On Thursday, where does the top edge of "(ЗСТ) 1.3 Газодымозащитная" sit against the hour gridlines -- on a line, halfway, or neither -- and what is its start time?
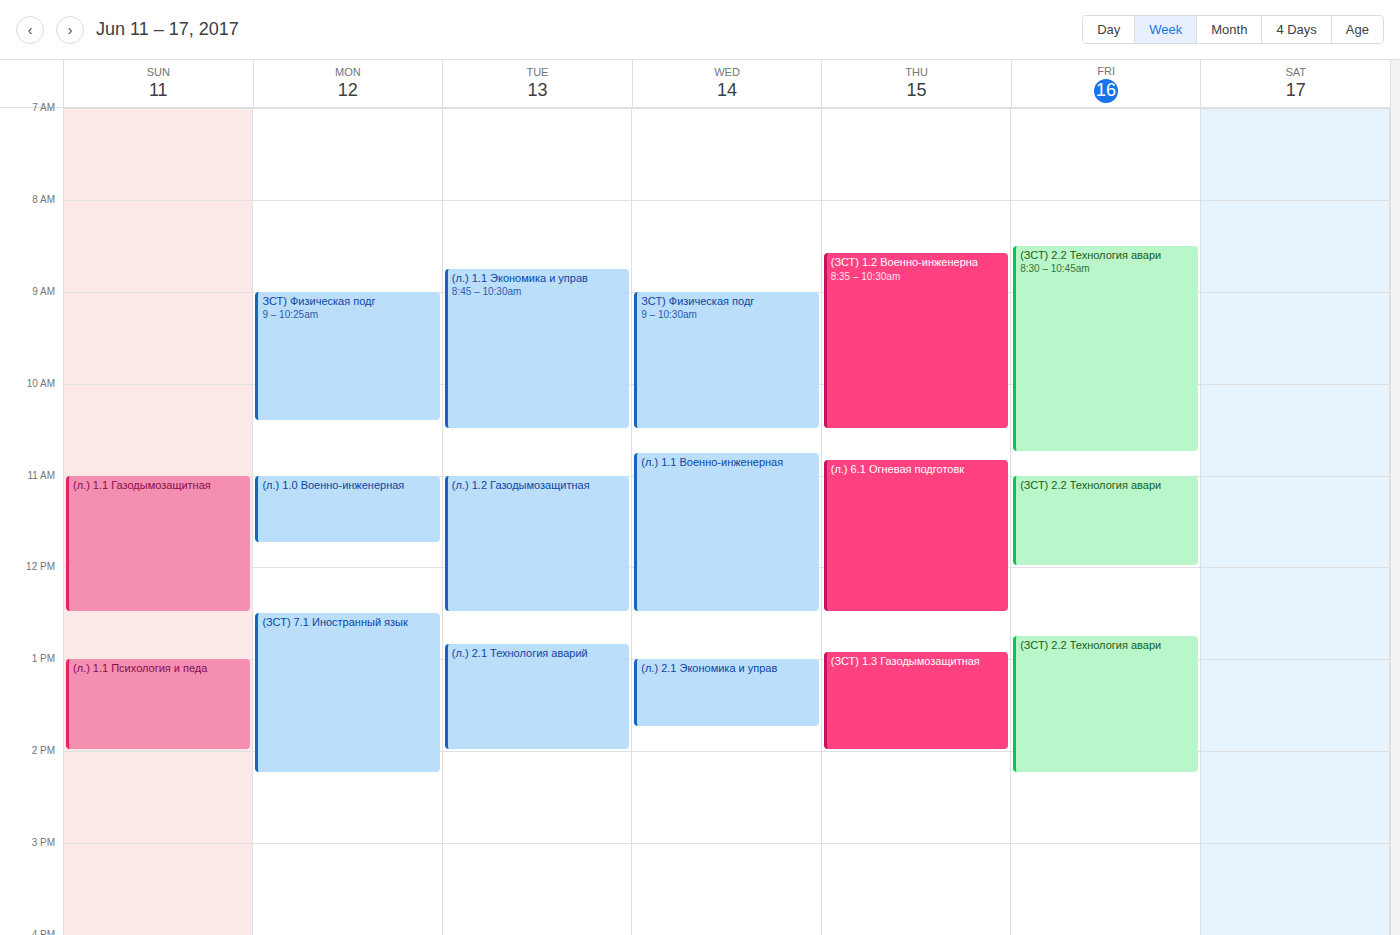
12:55 PM -- neither: 55 minutes below the 12 PM line and 5 minutes above the 1 PM line.